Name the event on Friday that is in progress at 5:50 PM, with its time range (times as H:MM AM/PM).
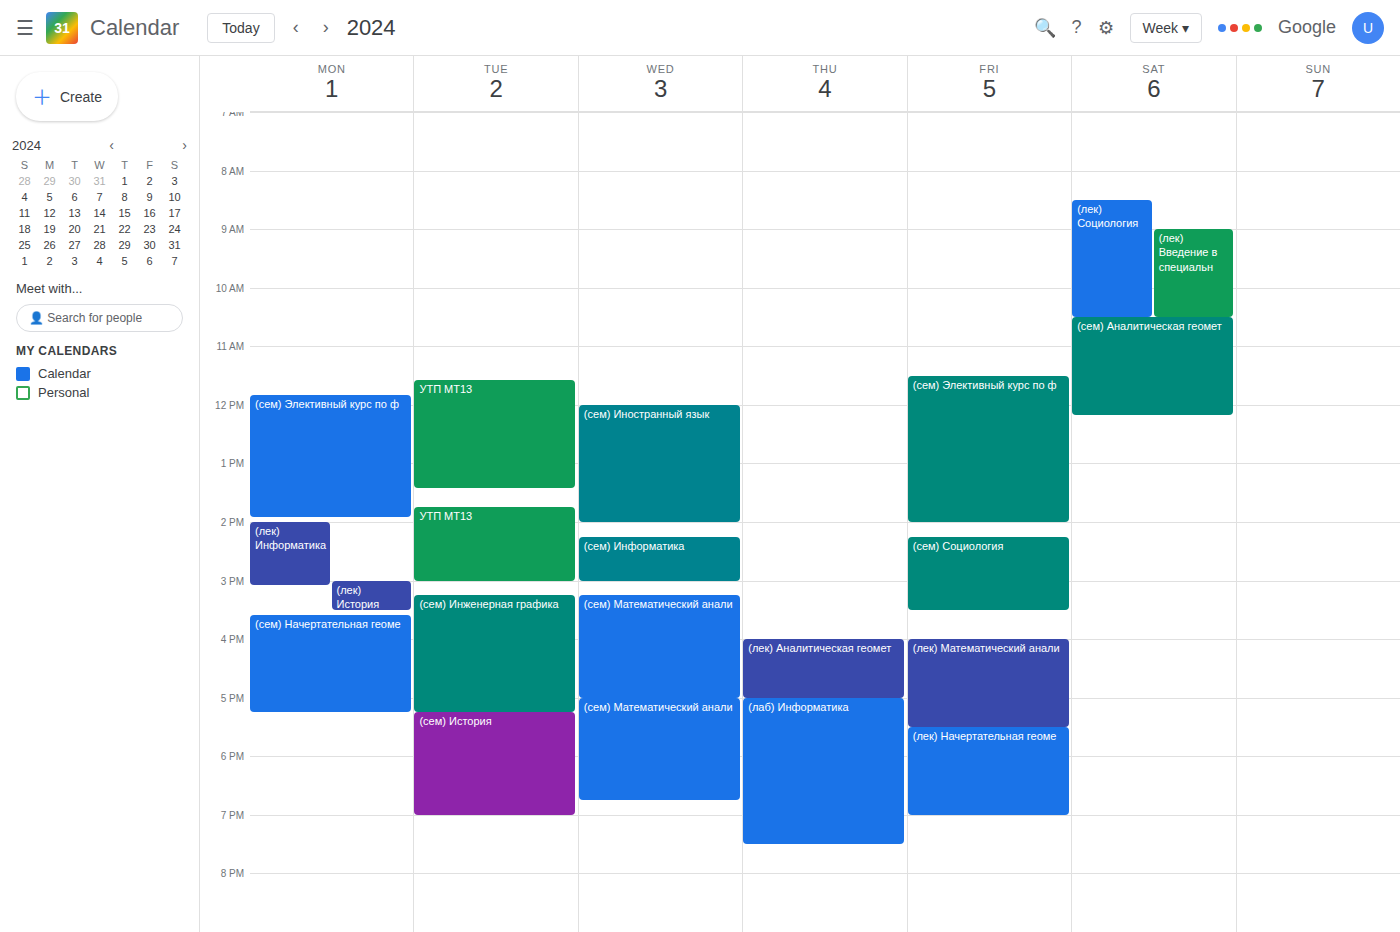
"(лек) Начертательная геоме", 5:30 PM to 7:00 PM